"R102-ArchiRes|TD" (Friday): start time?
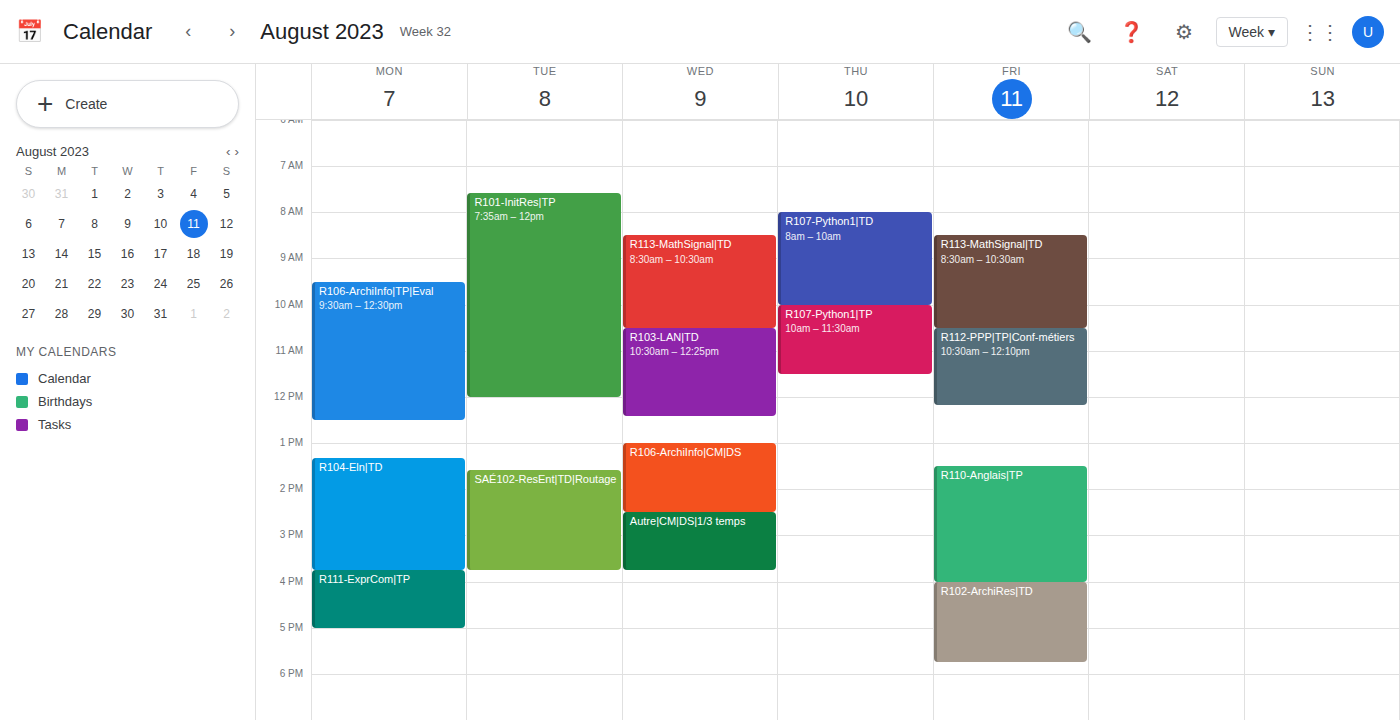
4:00 PM